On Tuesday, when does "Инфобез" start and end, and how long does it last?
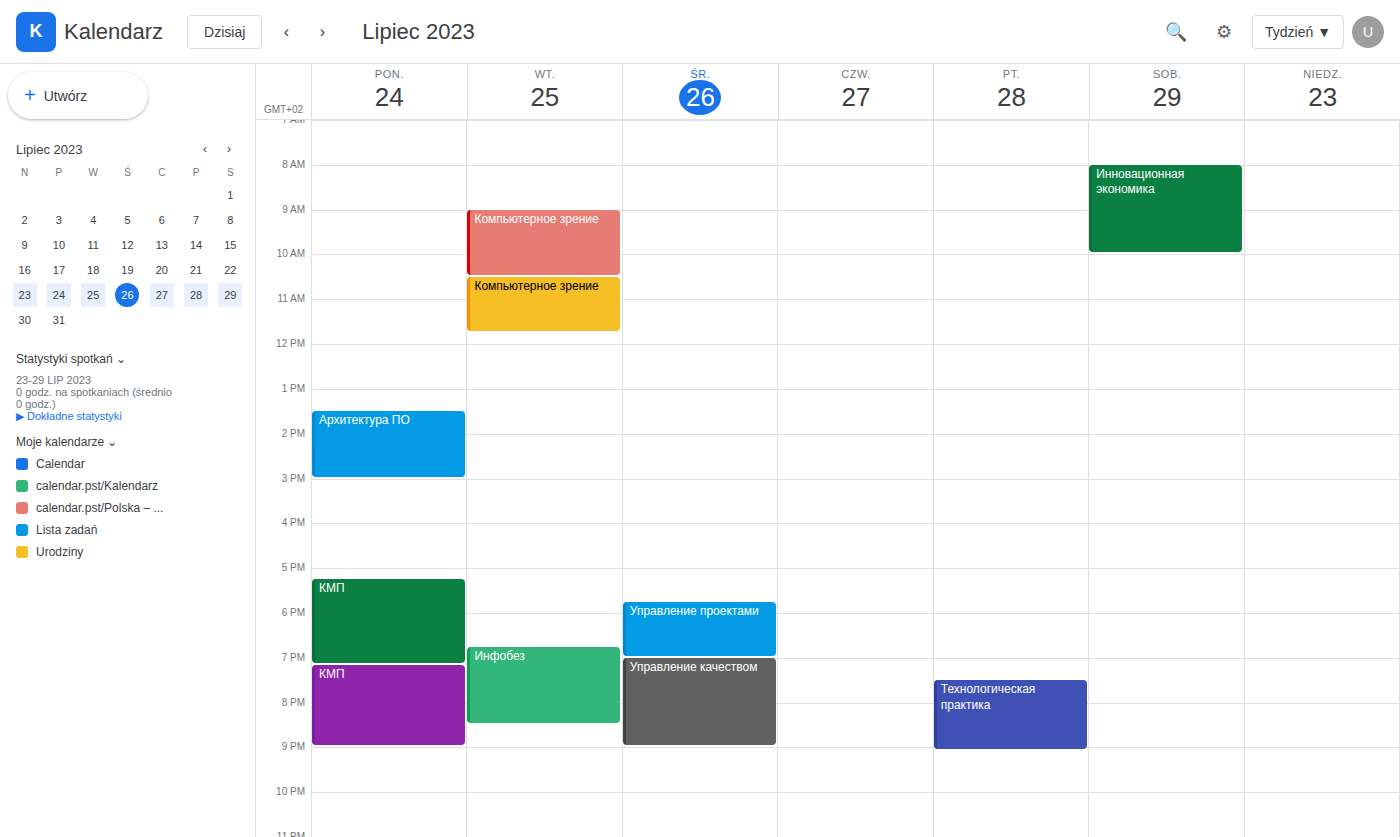
6:45 PM to 8:30 PM, 1 hour 45 minutes